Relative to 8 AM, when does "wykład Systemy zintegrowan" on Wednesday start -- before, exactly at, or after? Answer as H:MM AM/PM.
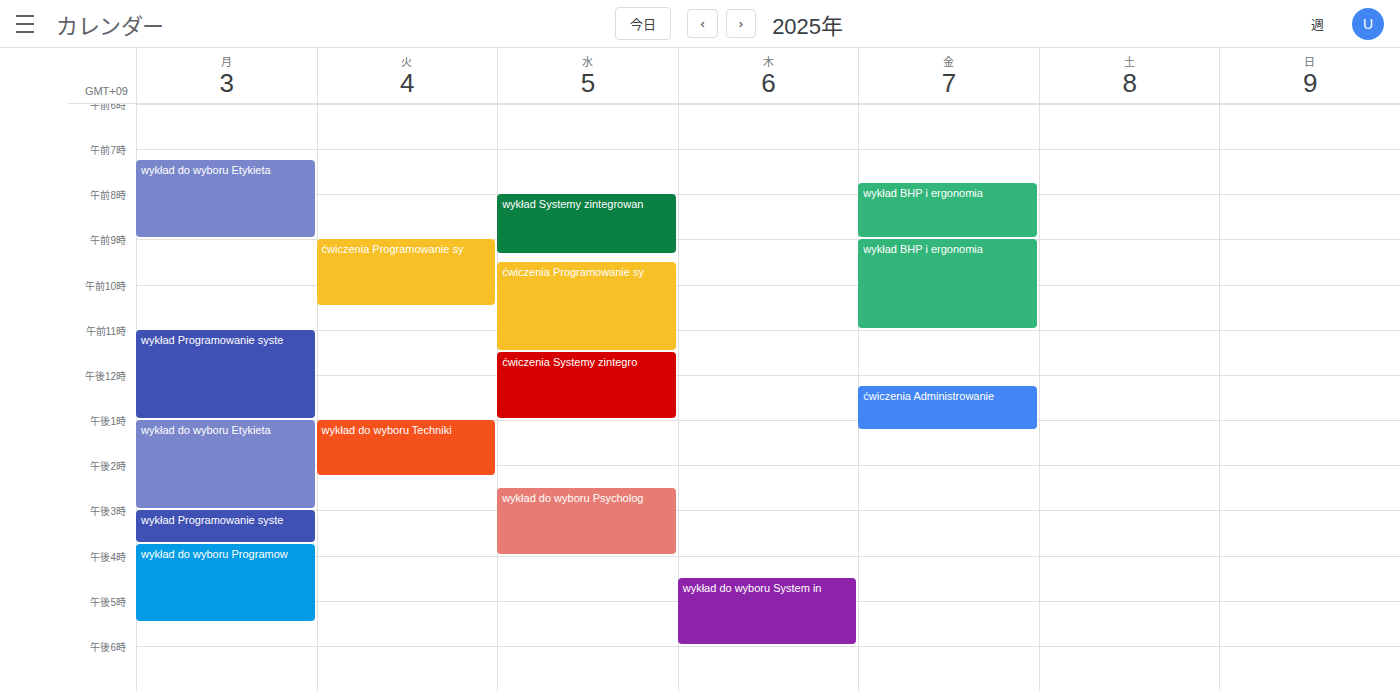
8:00 AM -- exactly at 8 AM, on the 8 AM line.